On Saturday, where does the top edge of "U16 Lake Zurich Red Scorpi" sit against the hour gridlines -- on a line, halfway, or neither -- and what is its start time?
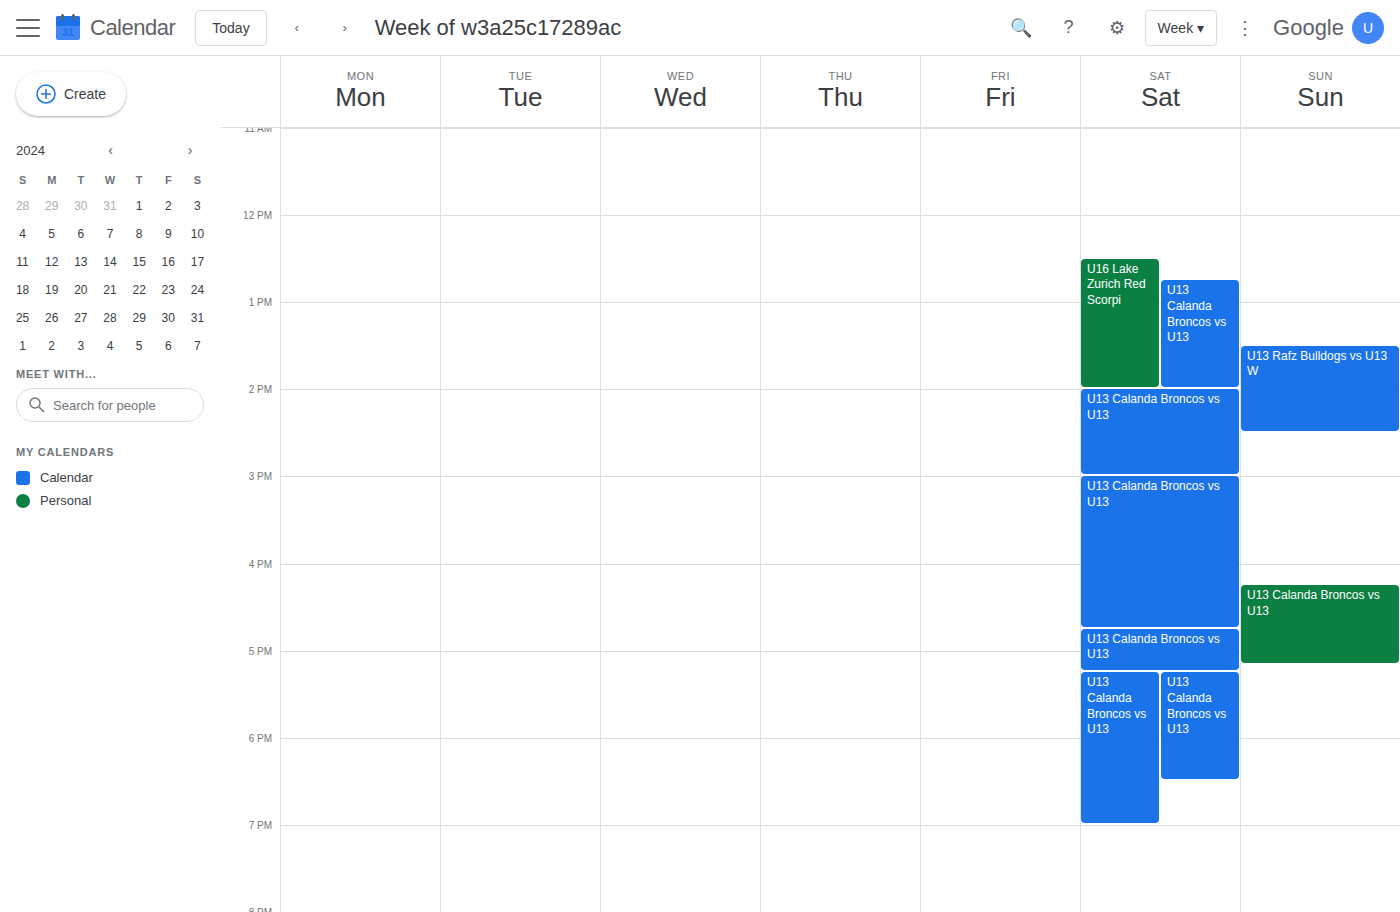
12:30 -- halfway between the 12:00 and 13:00 lines.